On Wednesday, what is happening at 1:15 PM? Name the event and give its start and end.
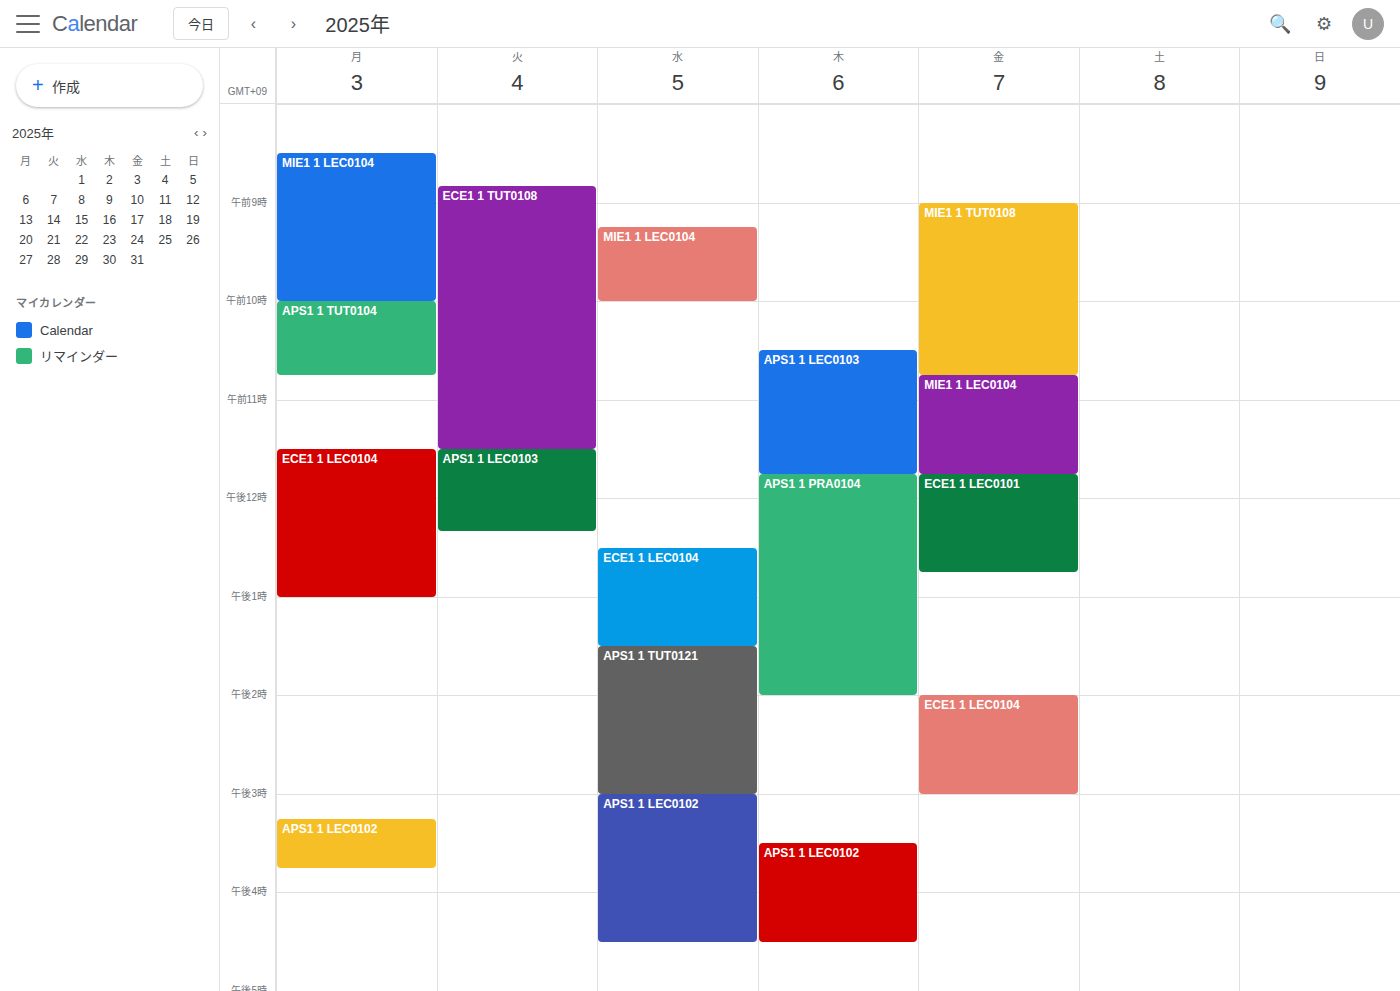
"ECE1 1 LEC0104", 12:30 PM to 1:30 PM